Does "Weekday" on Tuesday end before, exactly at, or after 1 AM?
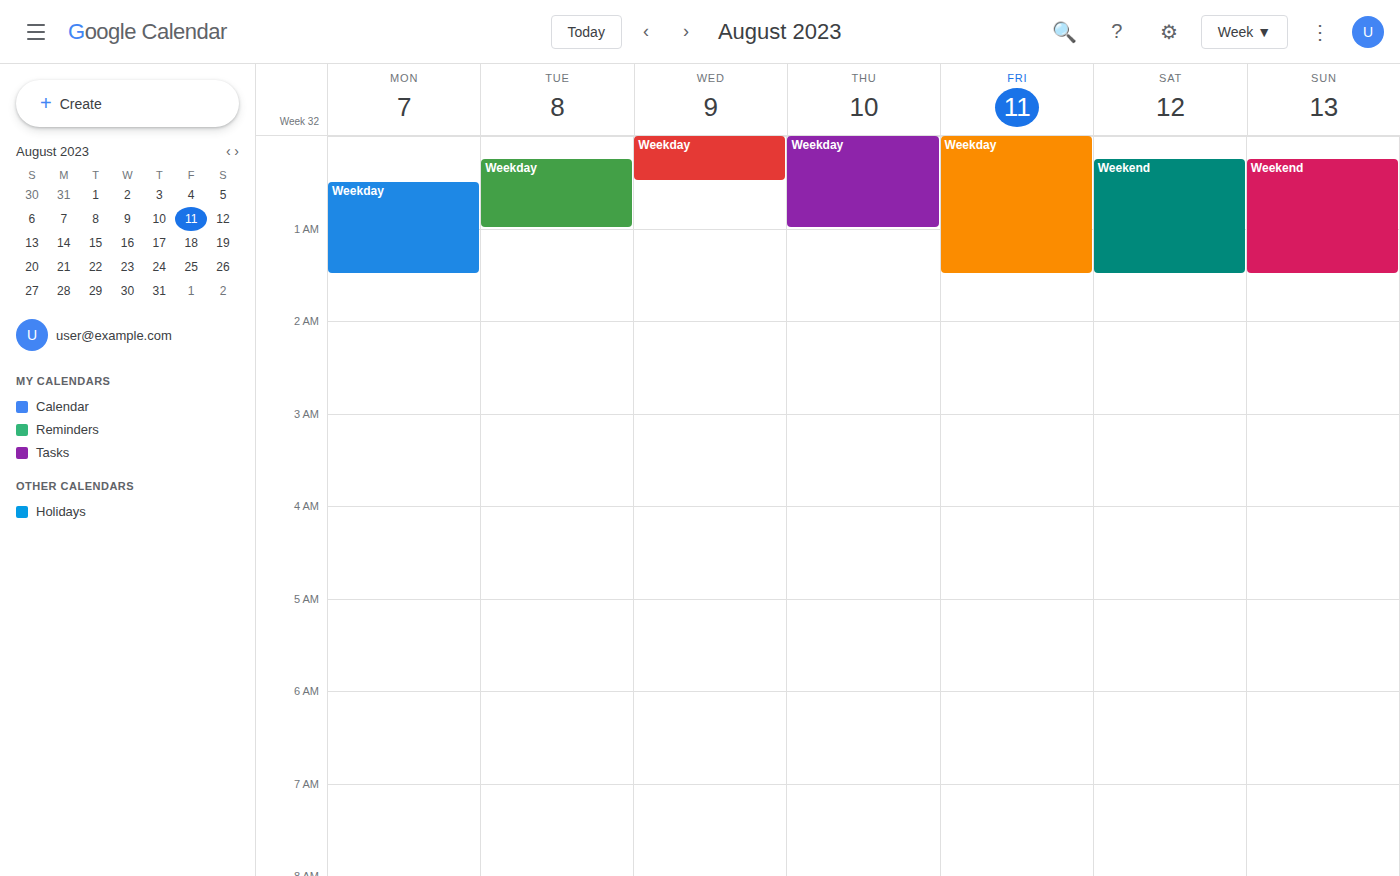
1:00 AM -- exactly at 1 AM, on the 1 AM line.